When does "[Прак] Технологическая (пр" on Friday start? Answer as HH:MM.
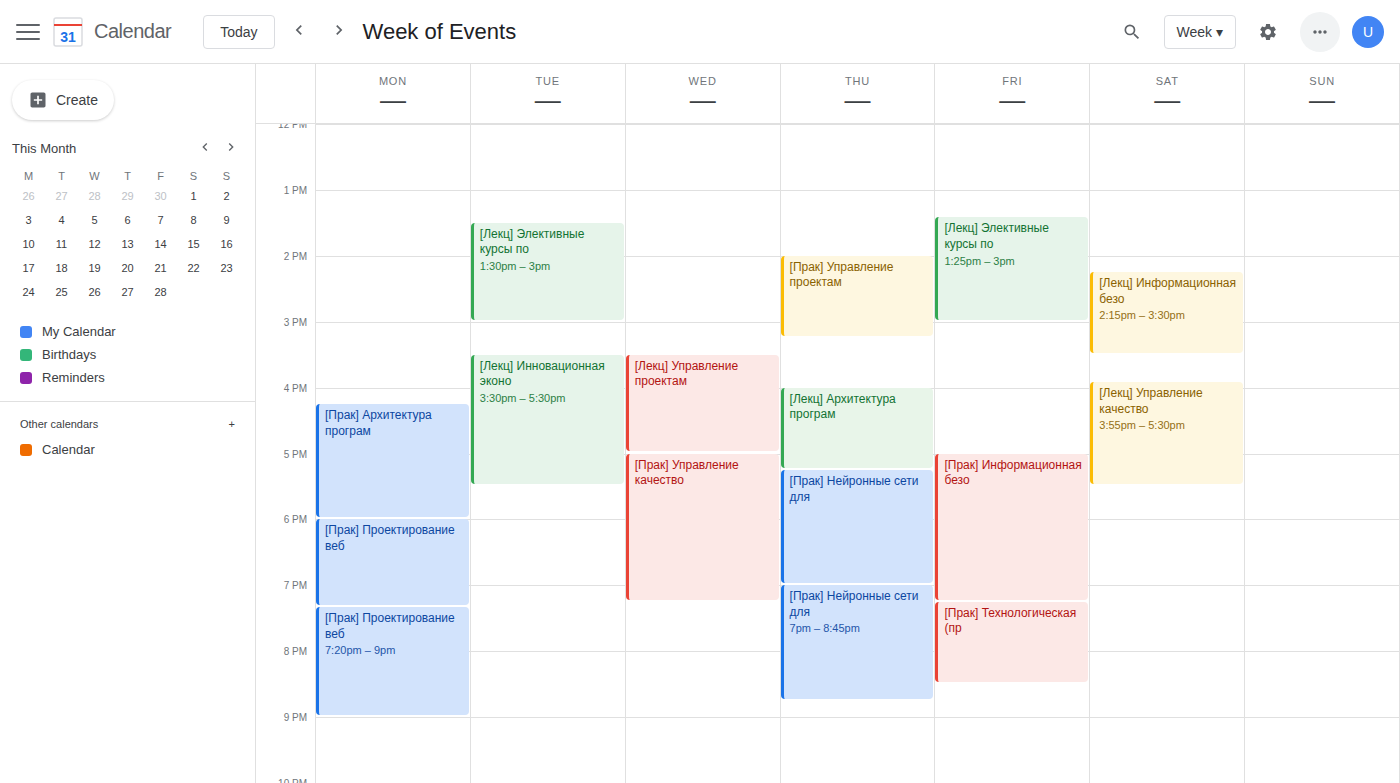
19:15